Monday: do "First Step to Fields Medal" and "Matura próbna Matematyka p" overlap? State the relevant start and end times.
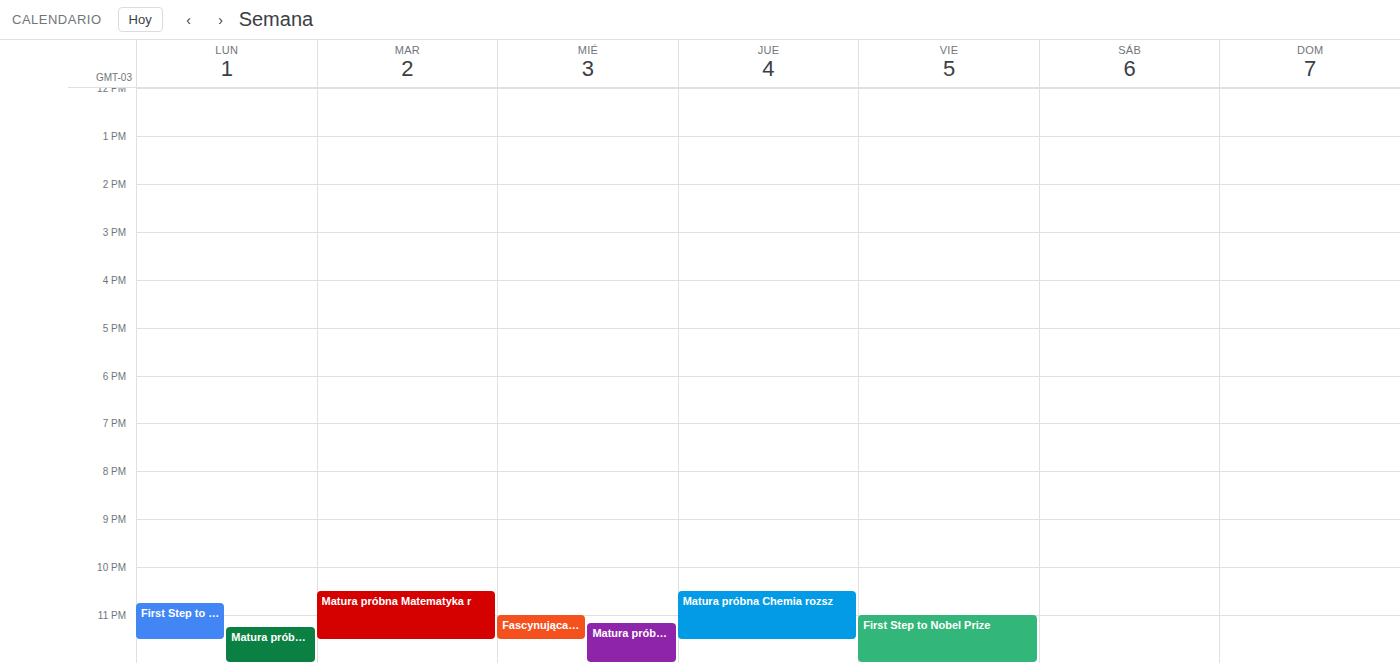
"Matura próbna Matematyka p" starts at 11:15 PM, before "First Step to Fields Medal" ends at 11:30 PM -- they overlap.